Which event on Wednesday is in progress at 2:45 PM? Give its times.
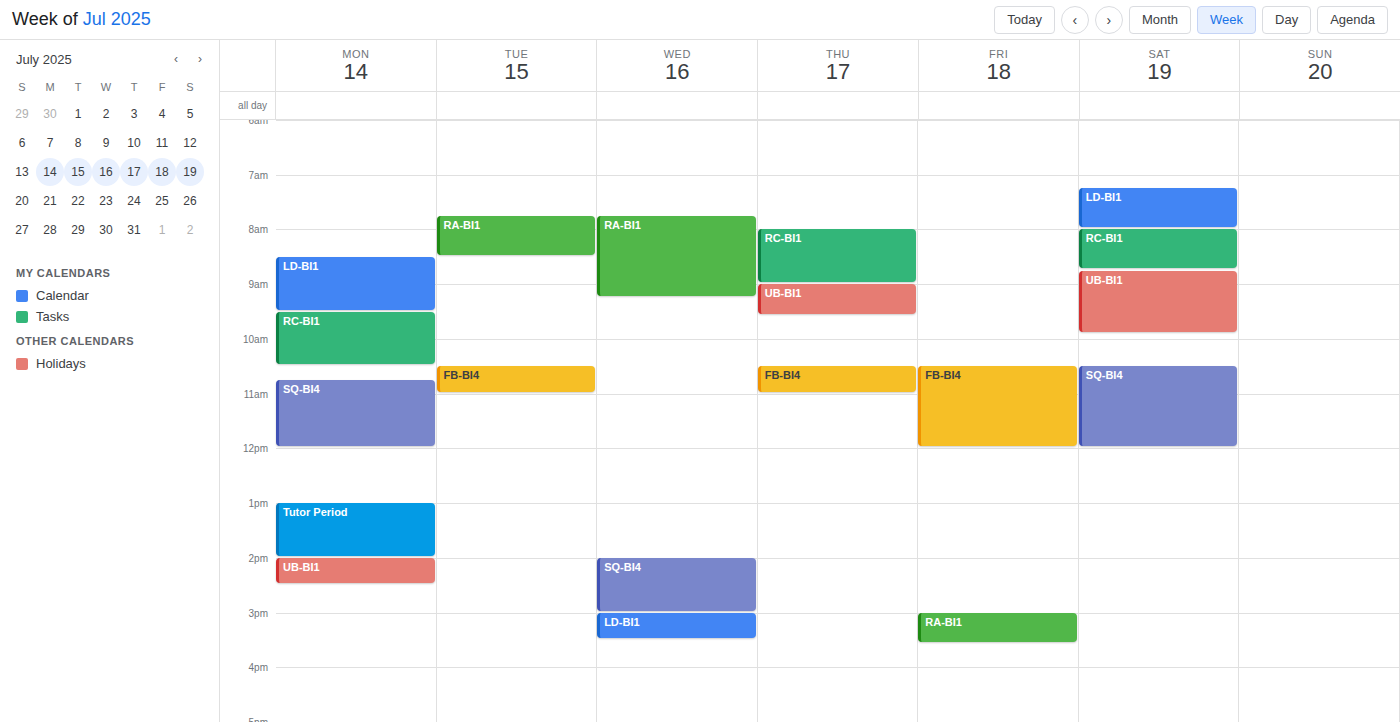
"SQ-BI4", 2:00 PM to 3:00 PM